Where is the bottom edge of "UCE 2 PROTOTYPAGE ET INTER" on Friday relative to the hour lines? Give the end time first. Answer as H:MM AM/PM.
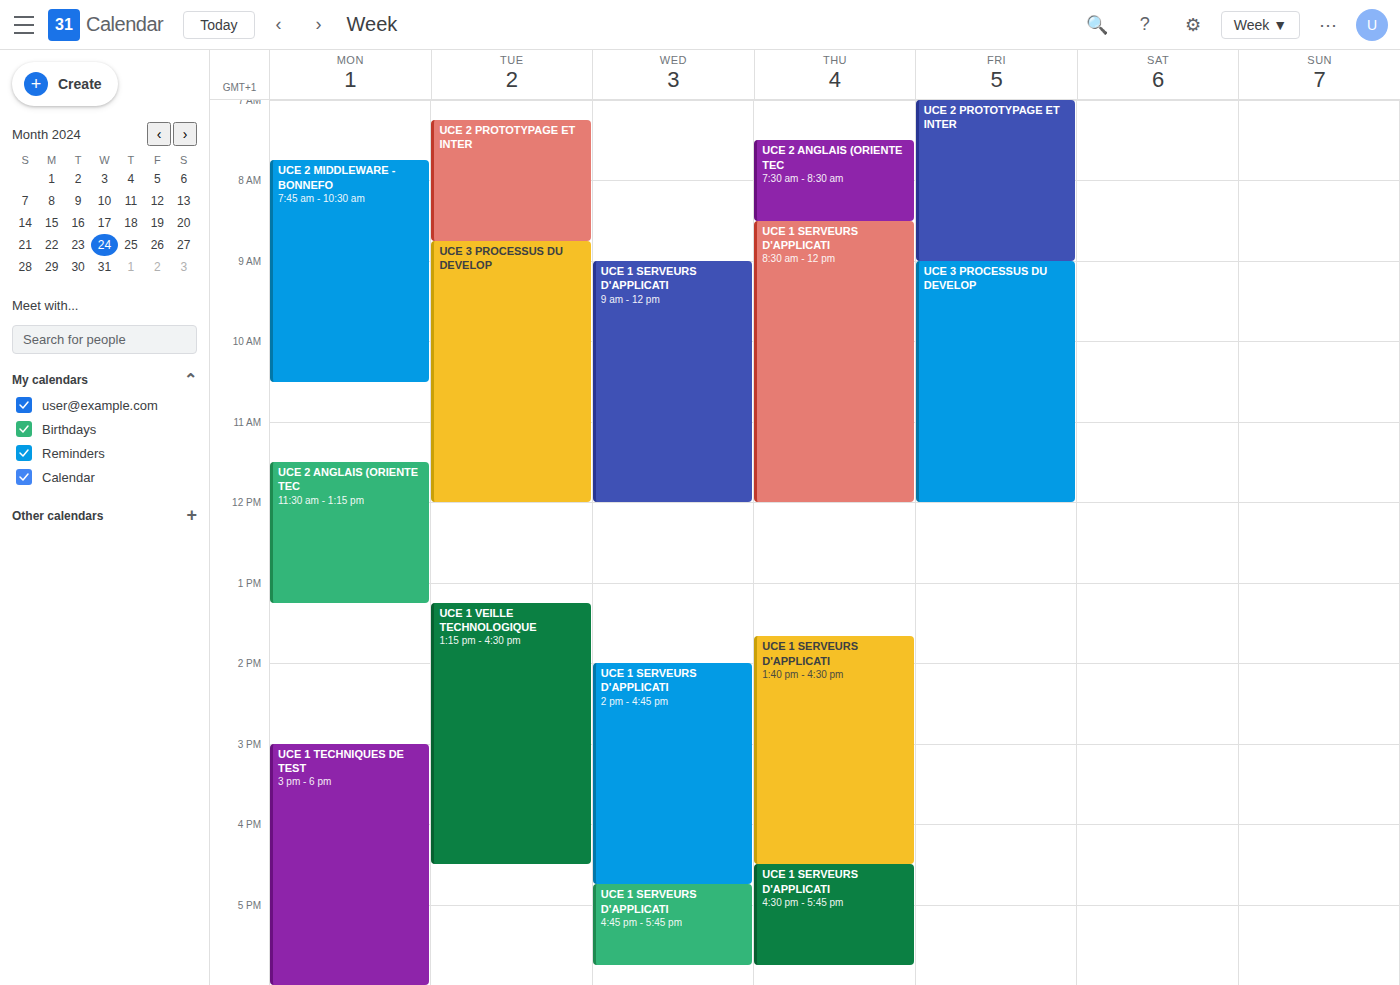
9:00 AM -- exactly on the 9 AM line.